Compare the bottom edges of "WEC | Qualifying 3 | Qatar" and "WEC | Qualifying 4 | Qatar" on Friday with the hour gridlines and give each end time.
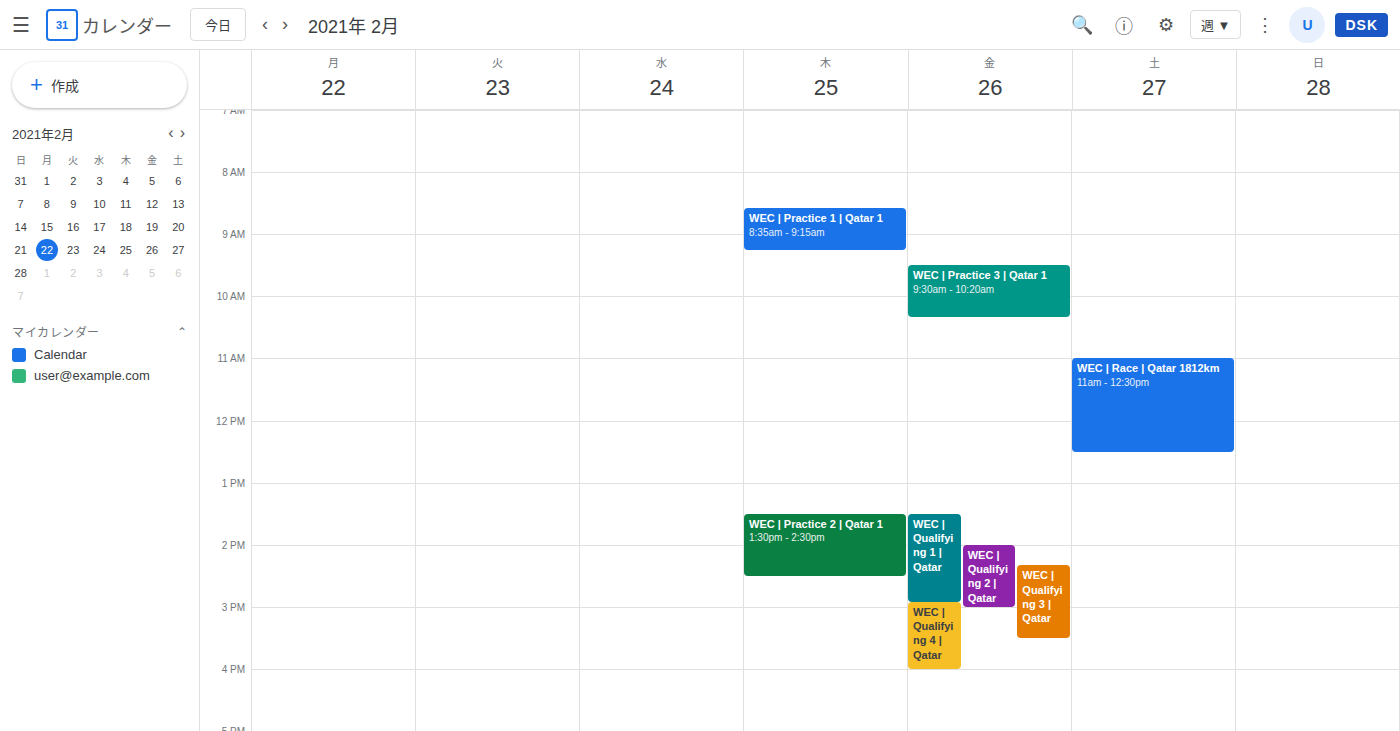
"WEC | Qualifying 3 | Qatar": 3:30 PM, halfway between the 3 PM and 4 PM lines. "WEC | Qualifying 4 | Qatar": 4:00 PM, exactly on the 4 PM line.